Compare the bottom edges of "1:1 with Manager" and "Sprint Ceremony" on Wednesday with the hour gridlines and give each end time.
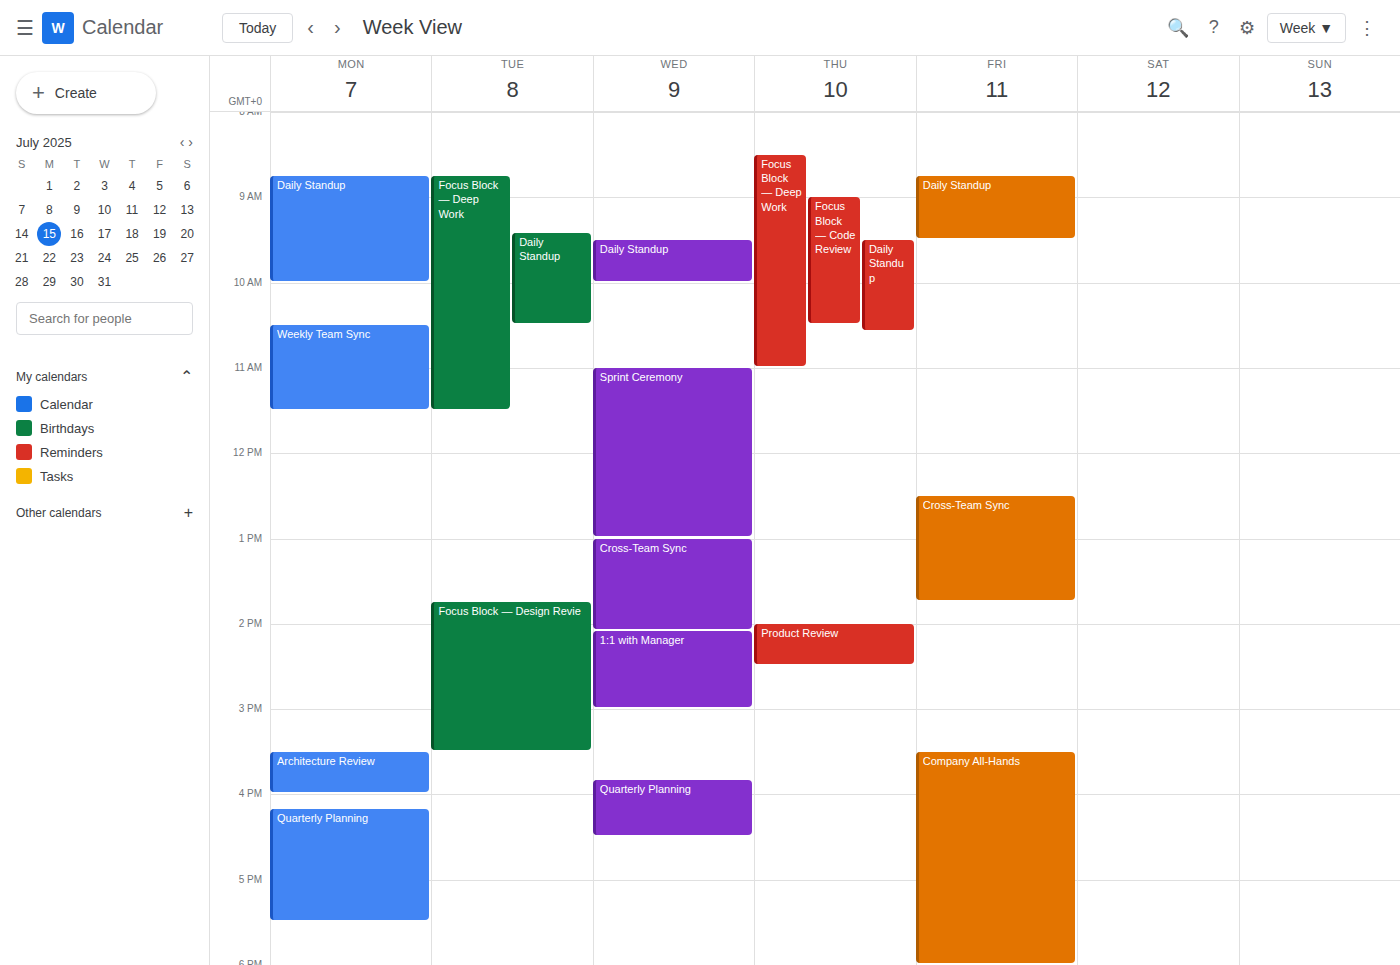
"1:1 with Manager": 15:00, exactly on the 15:00 line. "Sprint Ceremony": 13:00, exactly on the 13:00 line.